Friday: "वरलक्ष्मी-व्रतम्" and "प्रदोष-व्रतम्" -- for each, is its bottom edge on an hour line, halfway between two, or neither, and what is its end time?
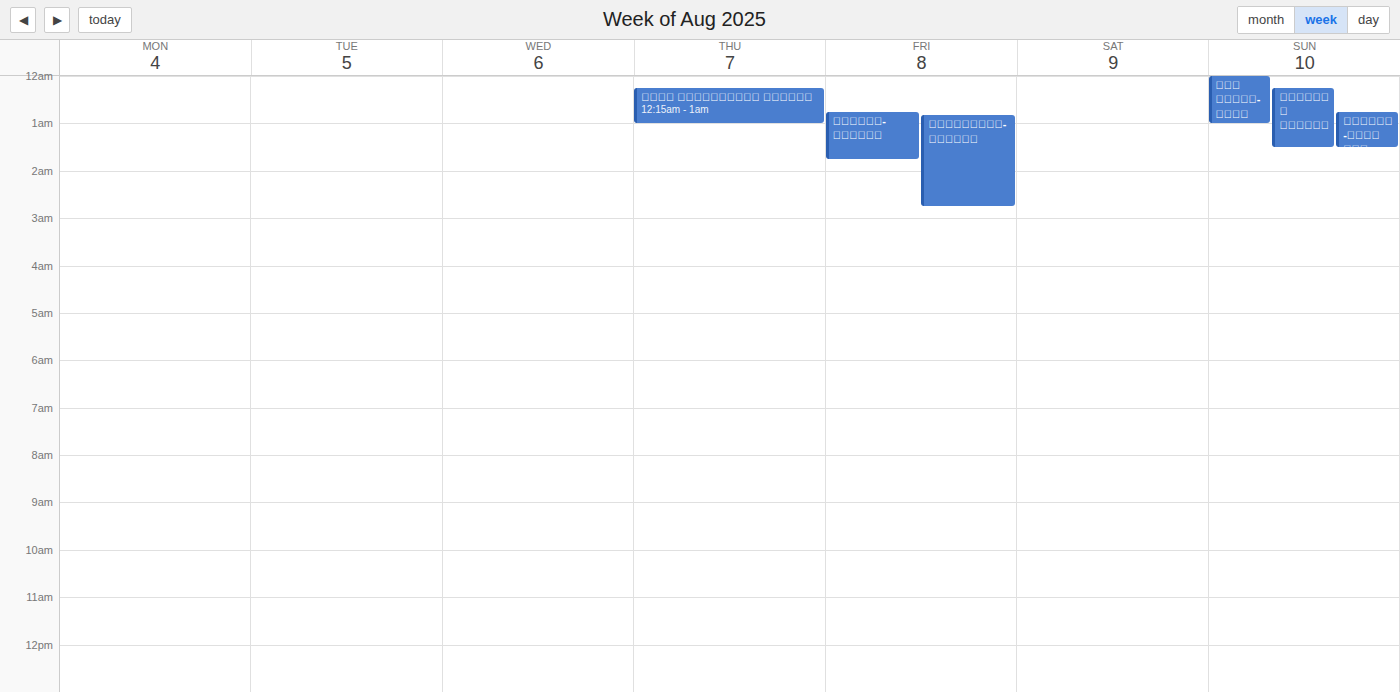
"वरलक्ष्मी-व्रतम्": 2:45 AM, neither: three quarters of the way from the 2 AM line to the 3 AM line. "प्रदोष-व्रतम्": 1:45 AM, neither: three quarters of the way from the 1 AM line to the 2 AM line.